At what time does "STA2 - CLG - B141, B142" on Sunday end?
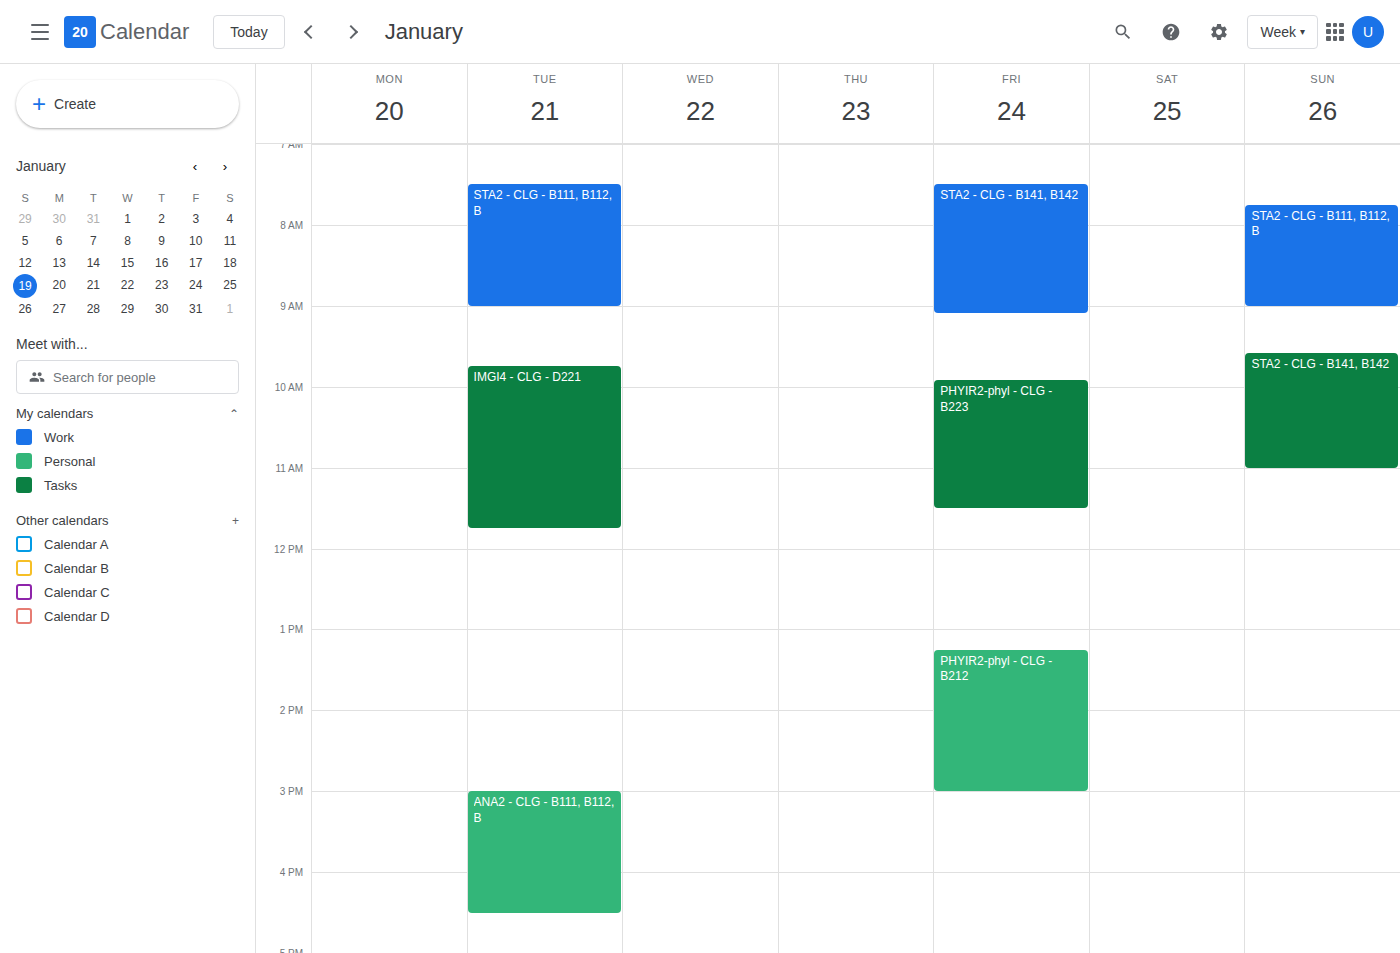
11:00